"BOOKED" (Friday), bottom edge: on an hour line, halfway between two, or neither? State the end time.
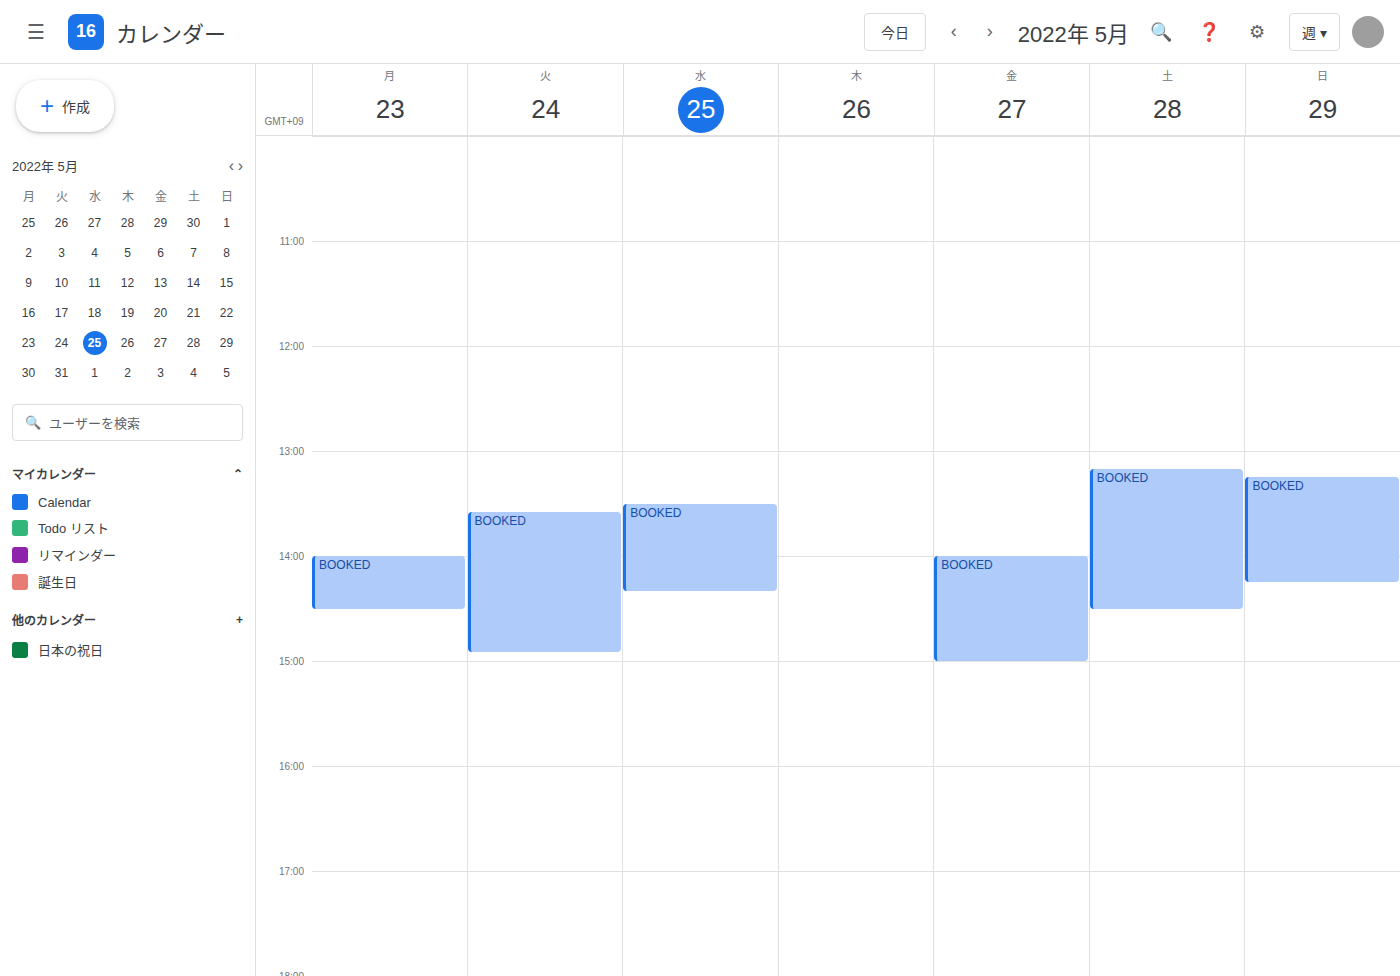
3:00 PM -- exactly on the 3 PM line.